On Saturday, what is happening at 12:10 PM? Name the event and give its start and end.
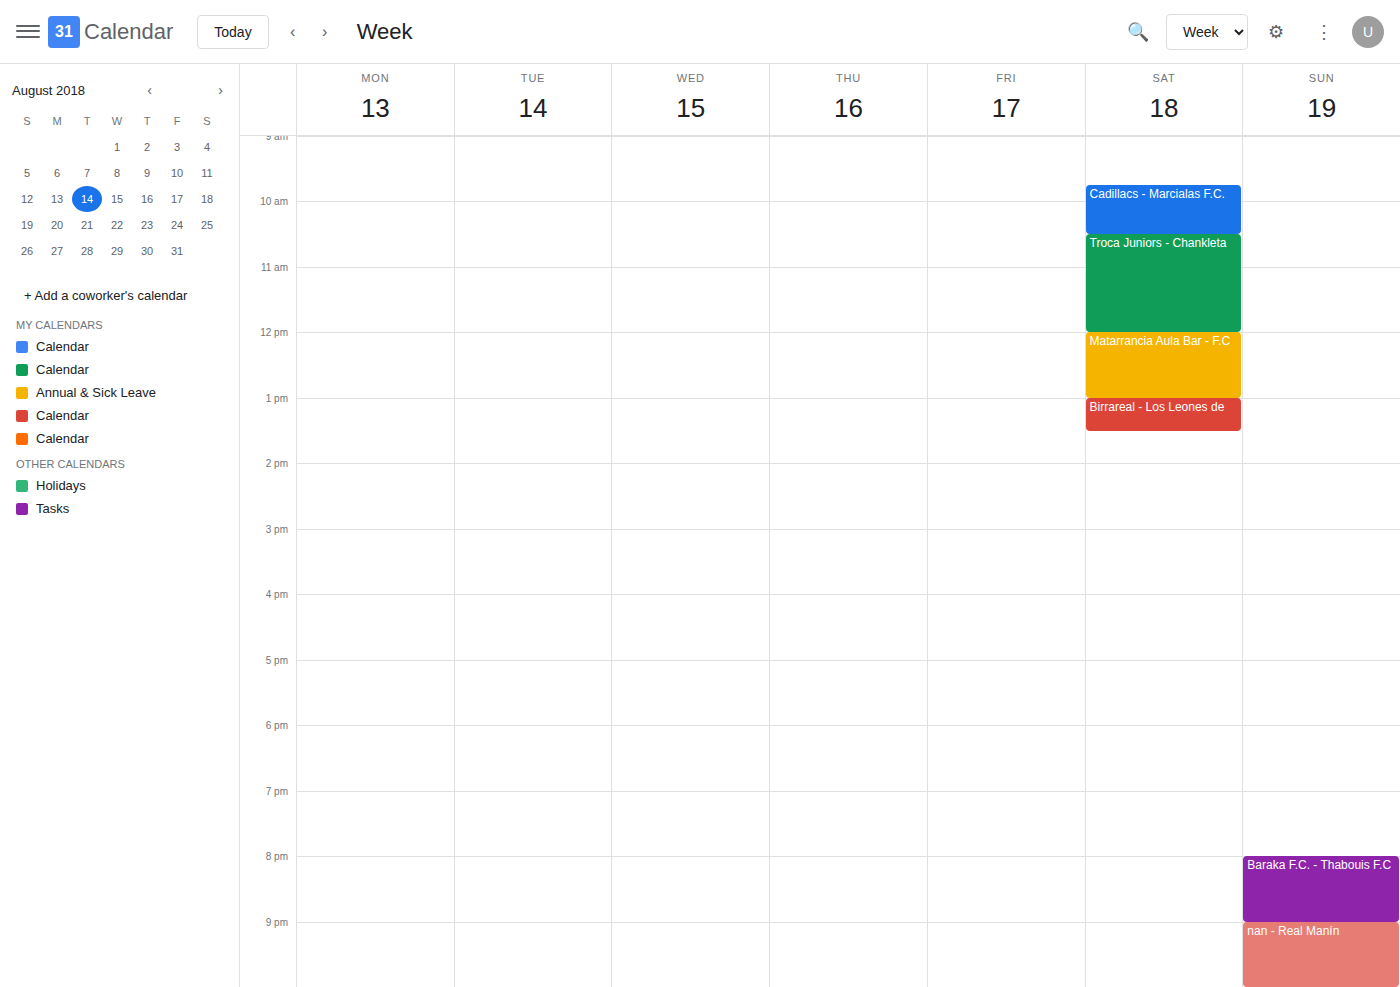
"Matarrancia Aula Bar - F.C", 12:00 PM to 1:00 PM